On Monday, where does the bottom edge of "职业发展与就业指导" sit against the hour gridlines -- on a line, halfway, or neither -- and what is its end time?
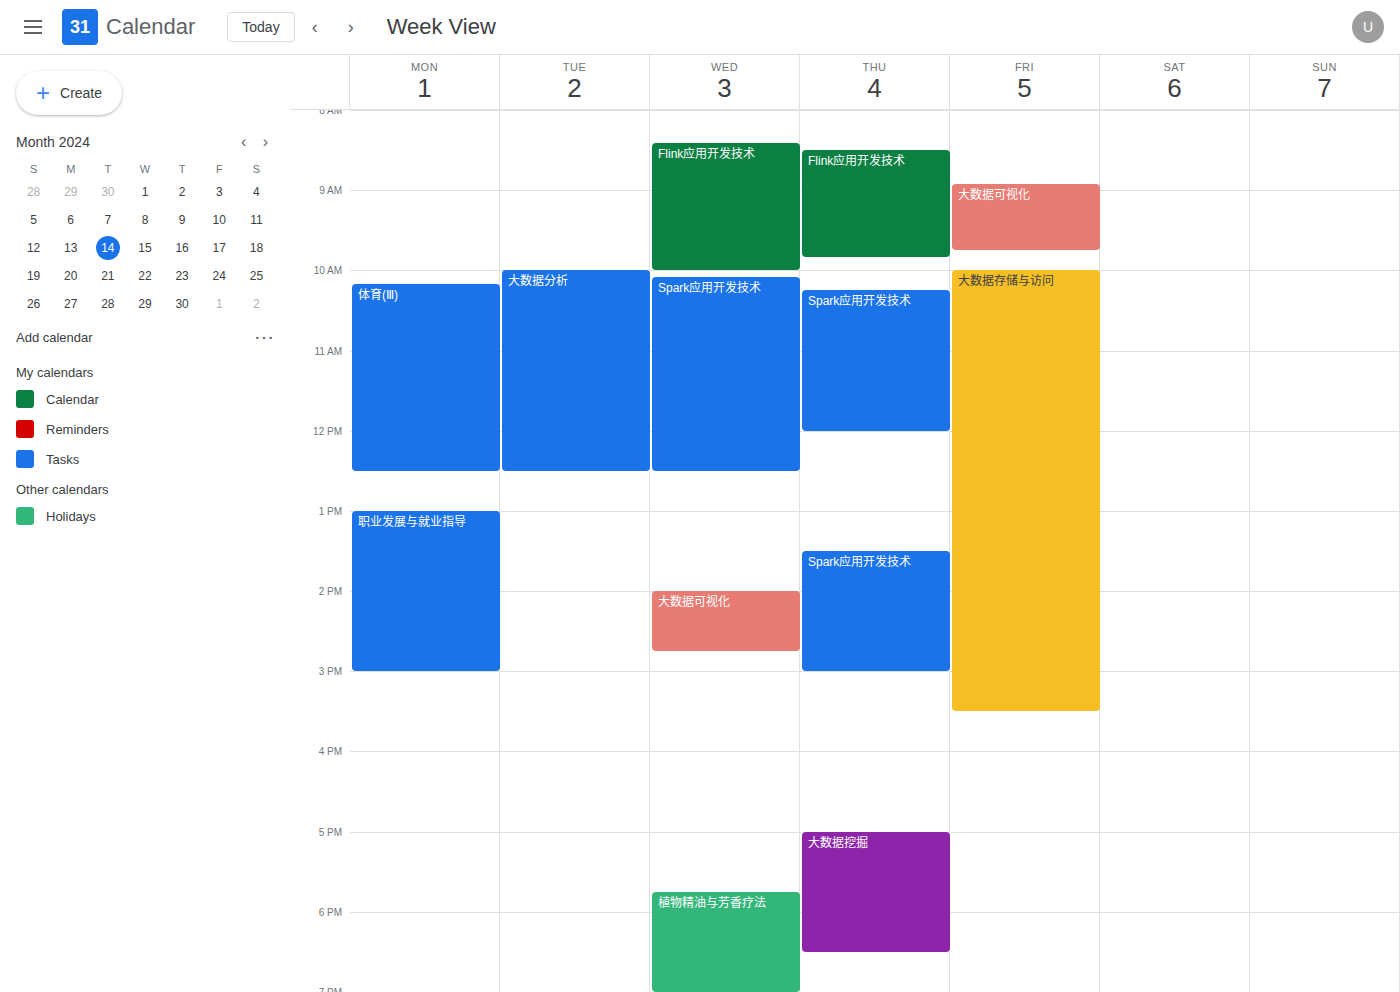
3:00 PM -- exactly on the 3 PM line.